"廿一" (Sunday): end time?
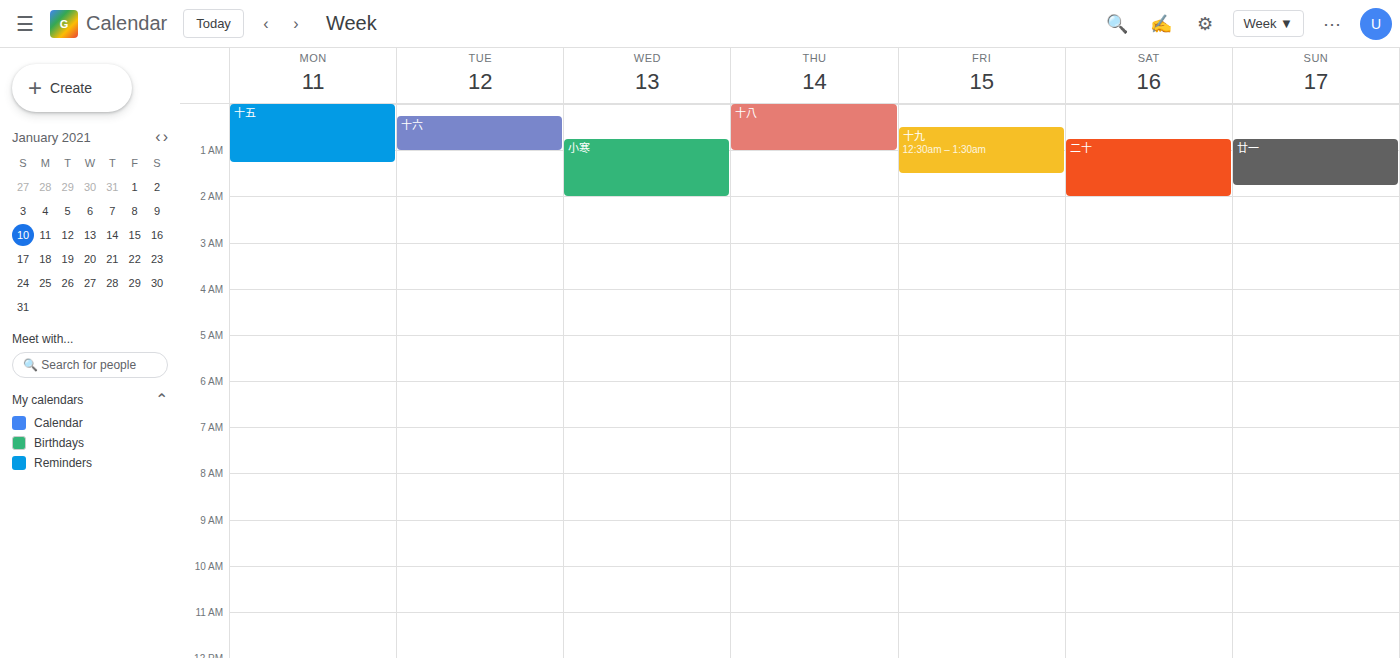
1:45 AM